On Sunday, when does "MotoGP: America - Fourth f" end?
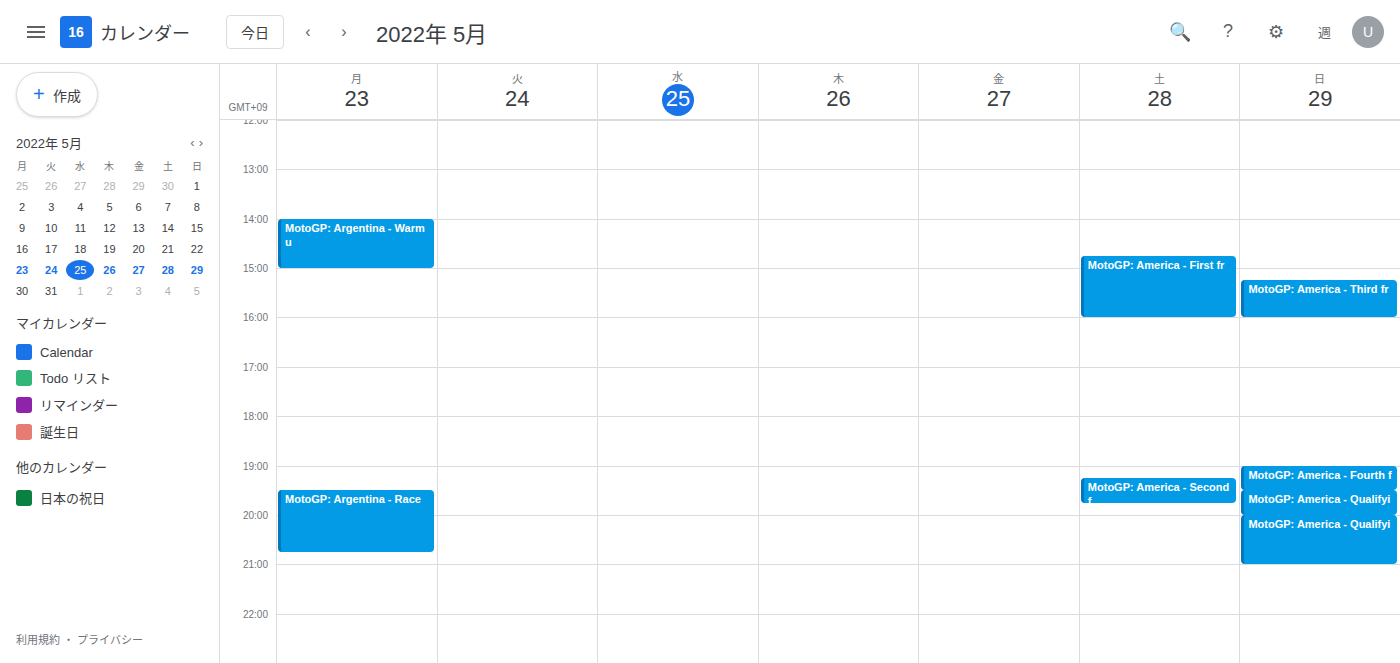
7:30 PM